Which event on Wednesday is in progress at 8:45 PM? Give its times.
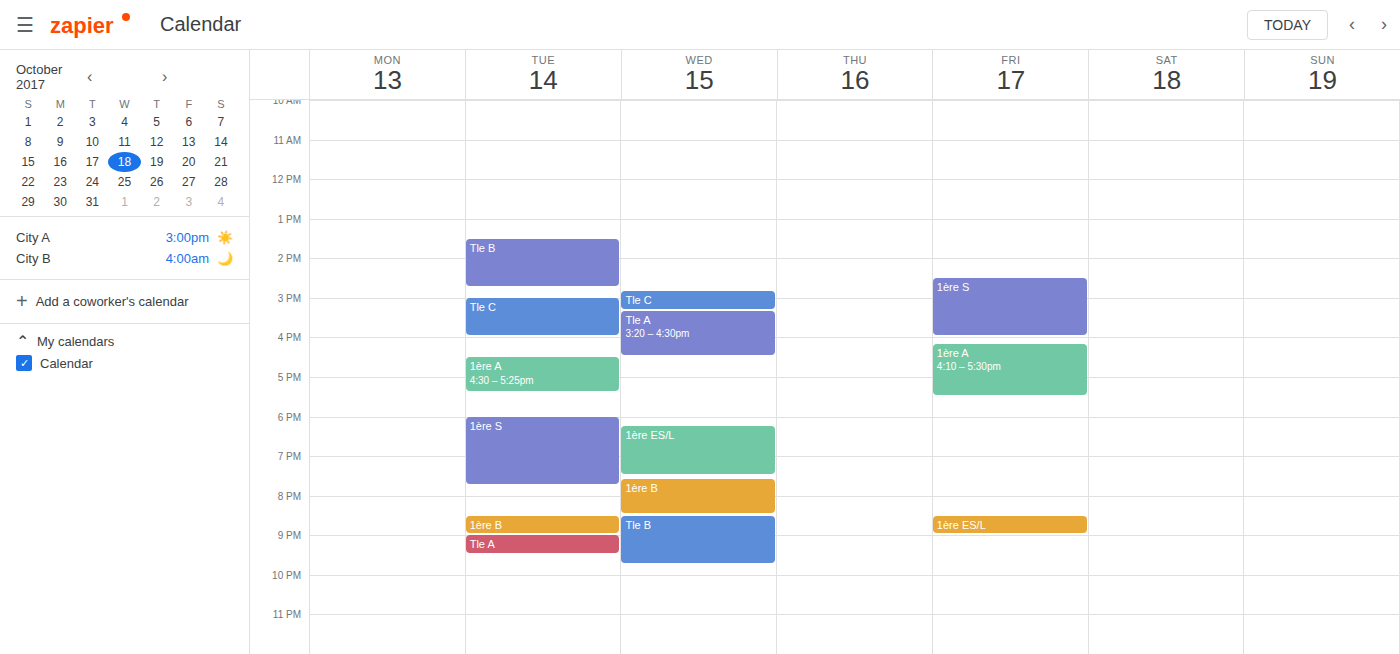
"Tle B", 8:30 PM to 9:45 PM